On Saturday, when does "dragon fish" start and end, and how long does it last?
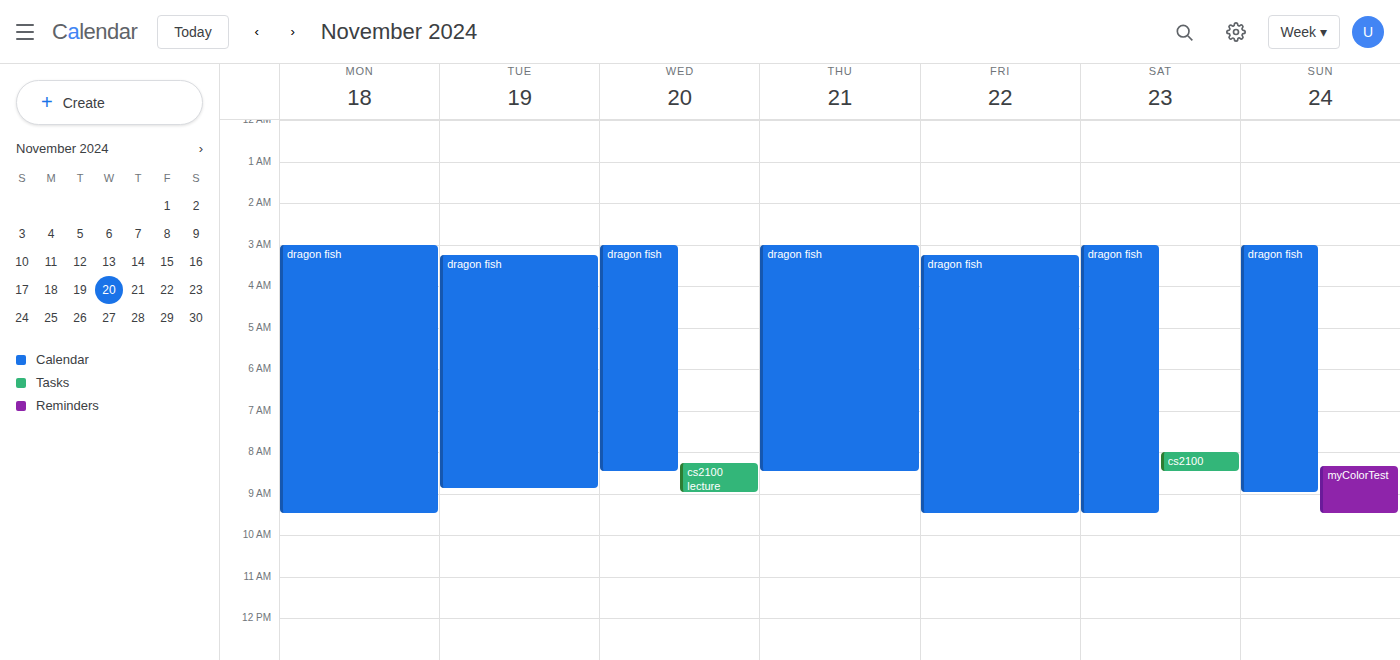
3:00 AM to 9:30 AM, 6 hours 30 minutes